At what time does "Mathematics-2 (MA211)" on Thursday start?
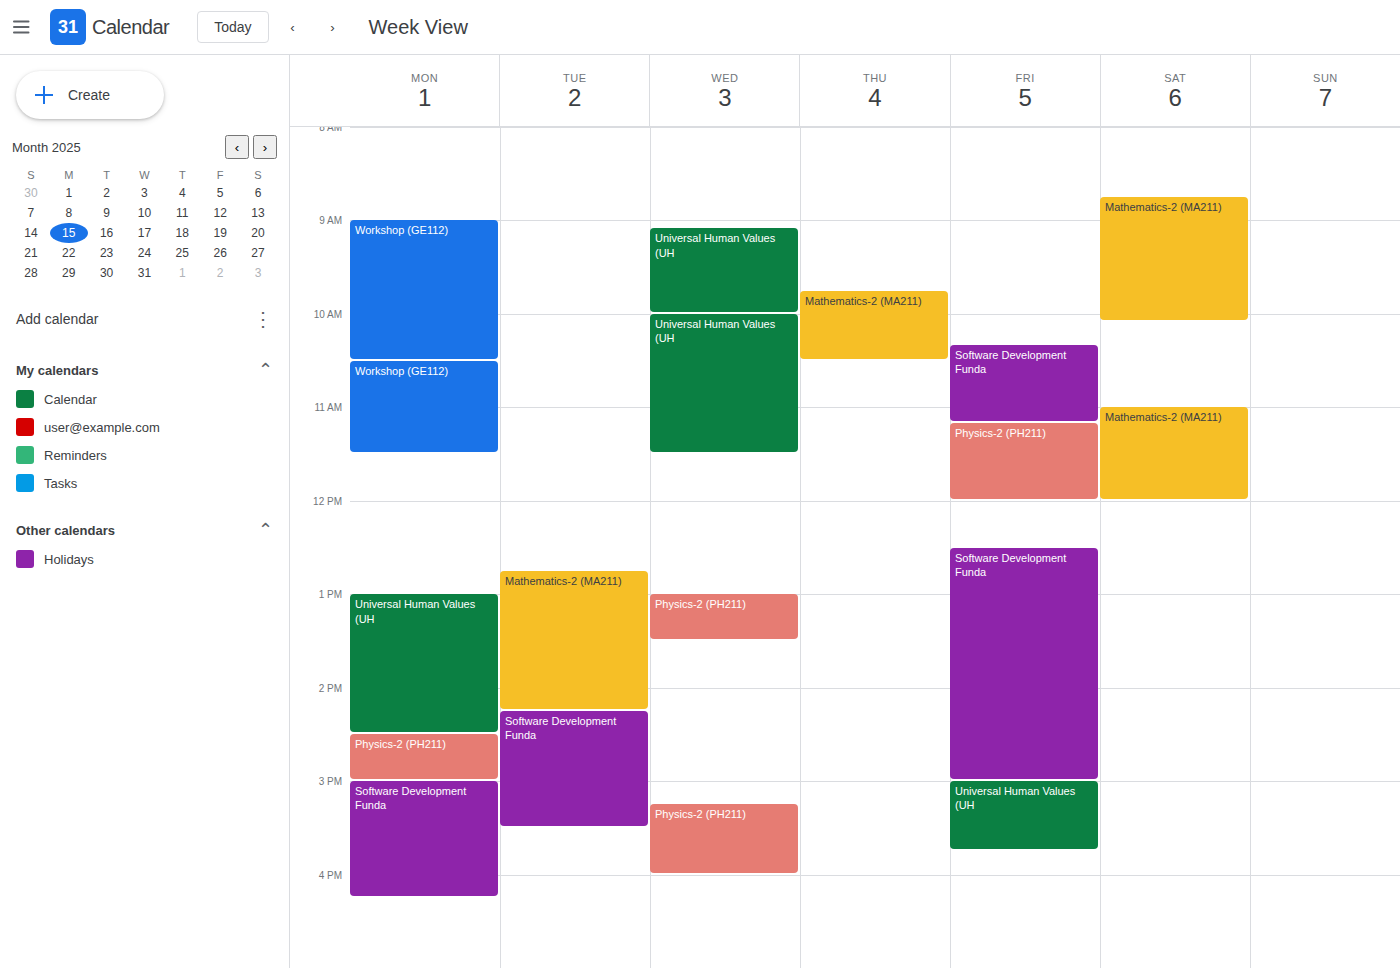
9:45 AM